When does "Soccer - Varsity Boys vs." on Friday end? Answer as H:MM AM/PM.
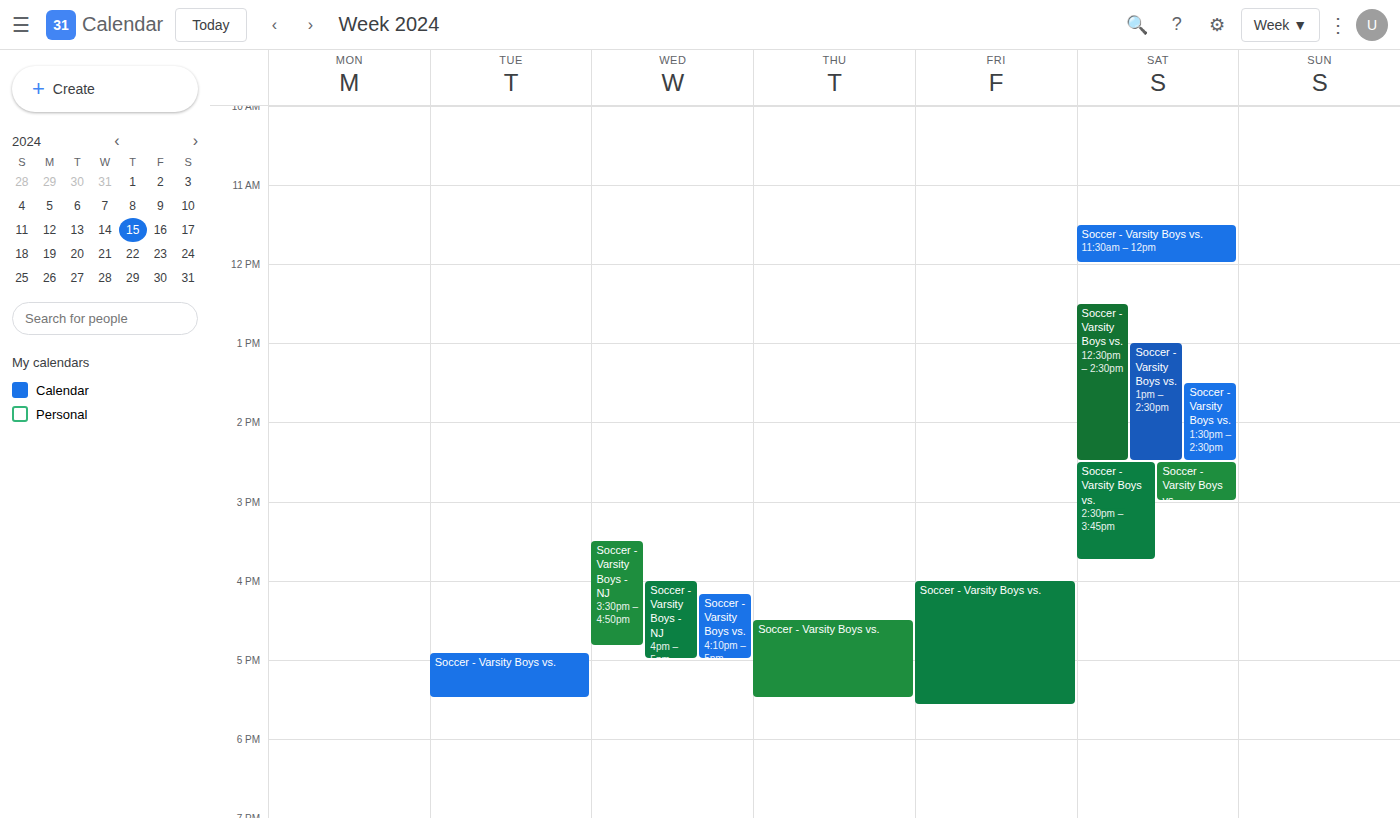
5:35 PM